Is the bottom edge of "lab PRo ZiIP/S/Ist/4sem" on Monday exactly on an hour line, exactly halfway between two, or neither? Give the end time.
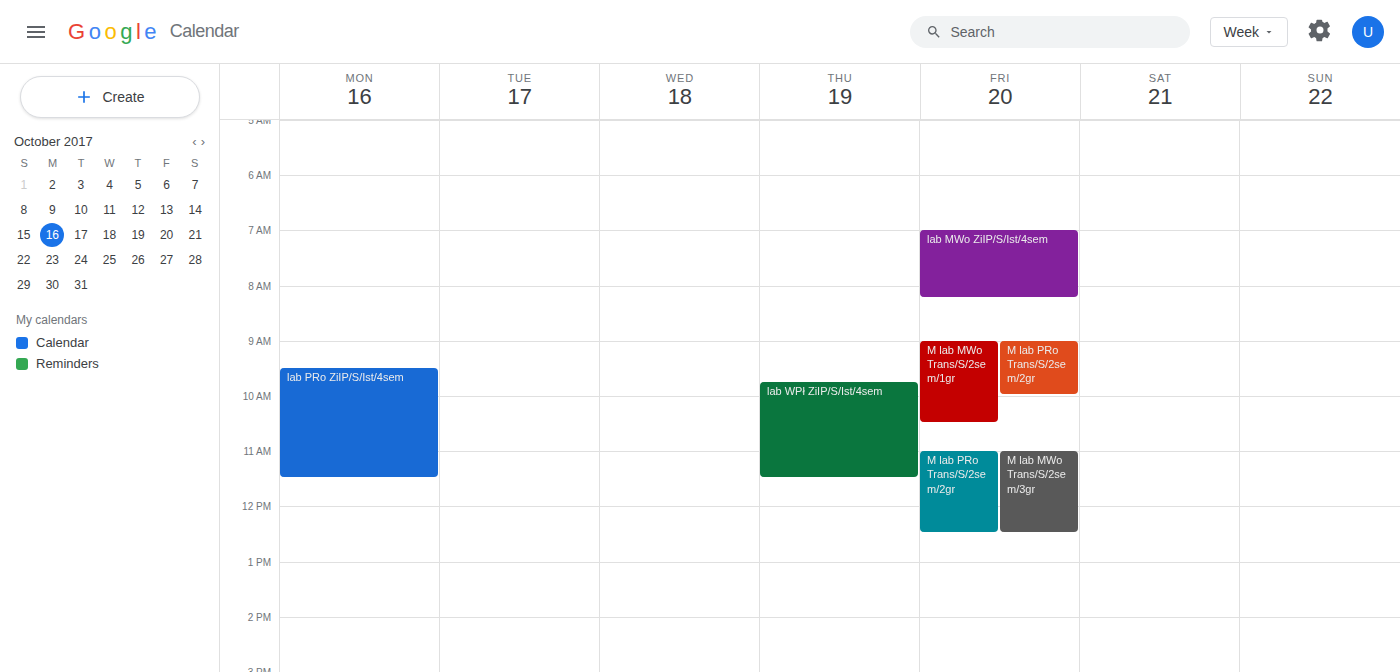
11:30 AM -- halfway between the 11 AM and 12 PM lines.